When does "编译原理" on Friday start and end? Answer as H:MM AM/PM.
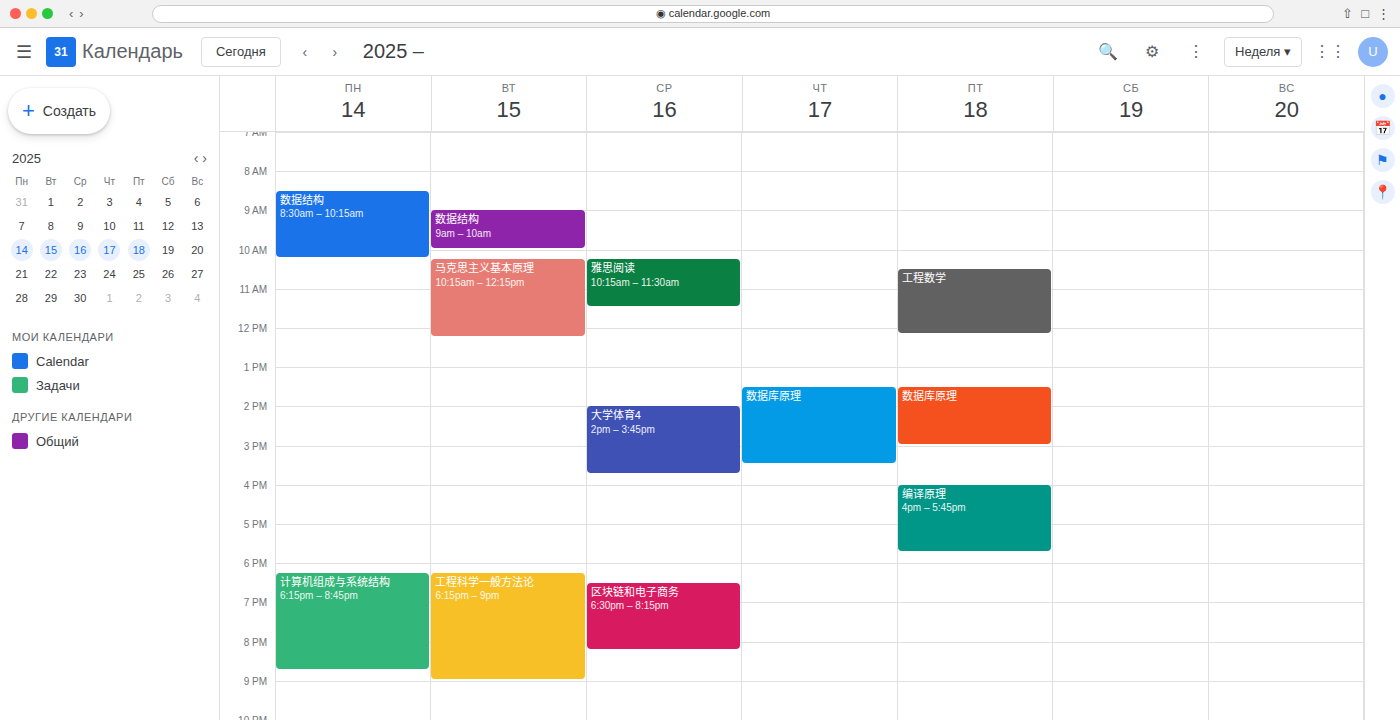
4:00 PM to 5:45 PM